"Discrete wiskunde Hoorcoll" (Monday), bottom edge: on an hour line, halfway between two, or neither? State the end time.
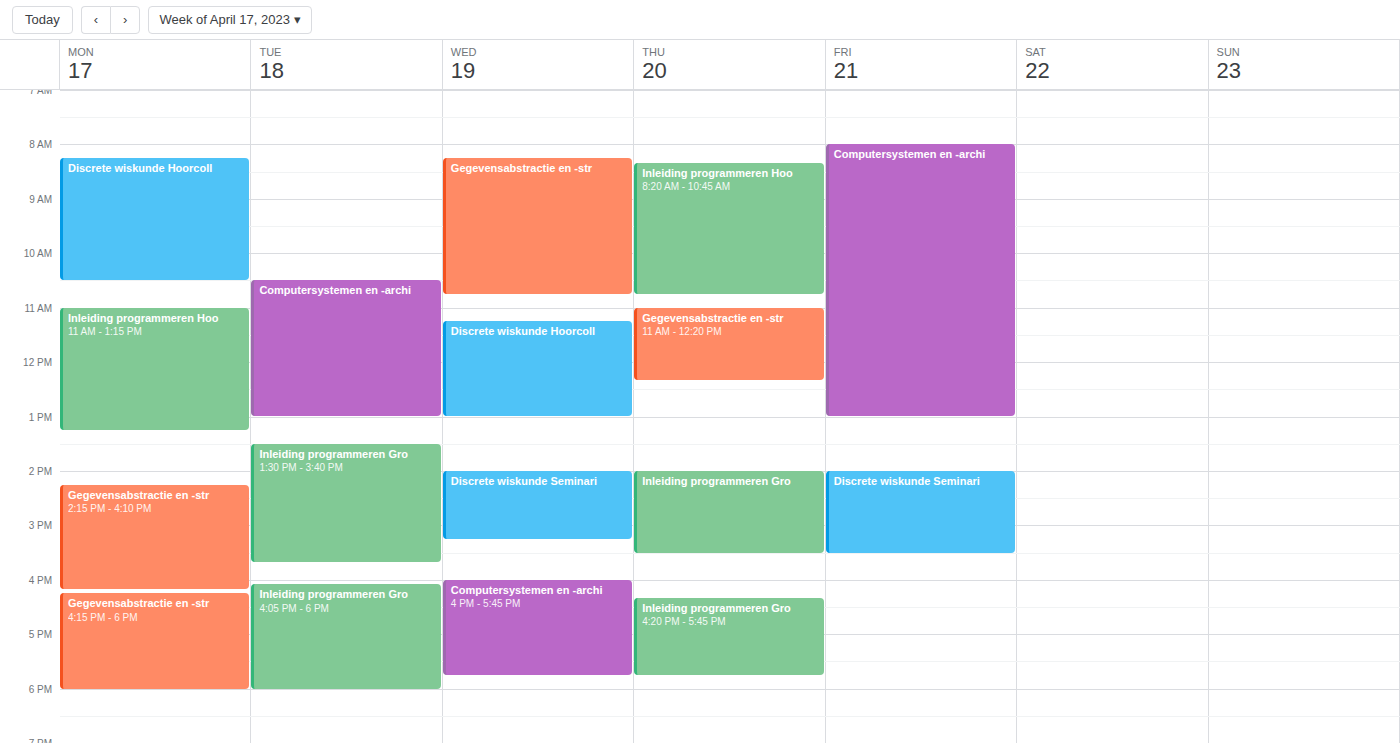
10:30 AM -- halfway between the 10 AM and 11 AM lines.